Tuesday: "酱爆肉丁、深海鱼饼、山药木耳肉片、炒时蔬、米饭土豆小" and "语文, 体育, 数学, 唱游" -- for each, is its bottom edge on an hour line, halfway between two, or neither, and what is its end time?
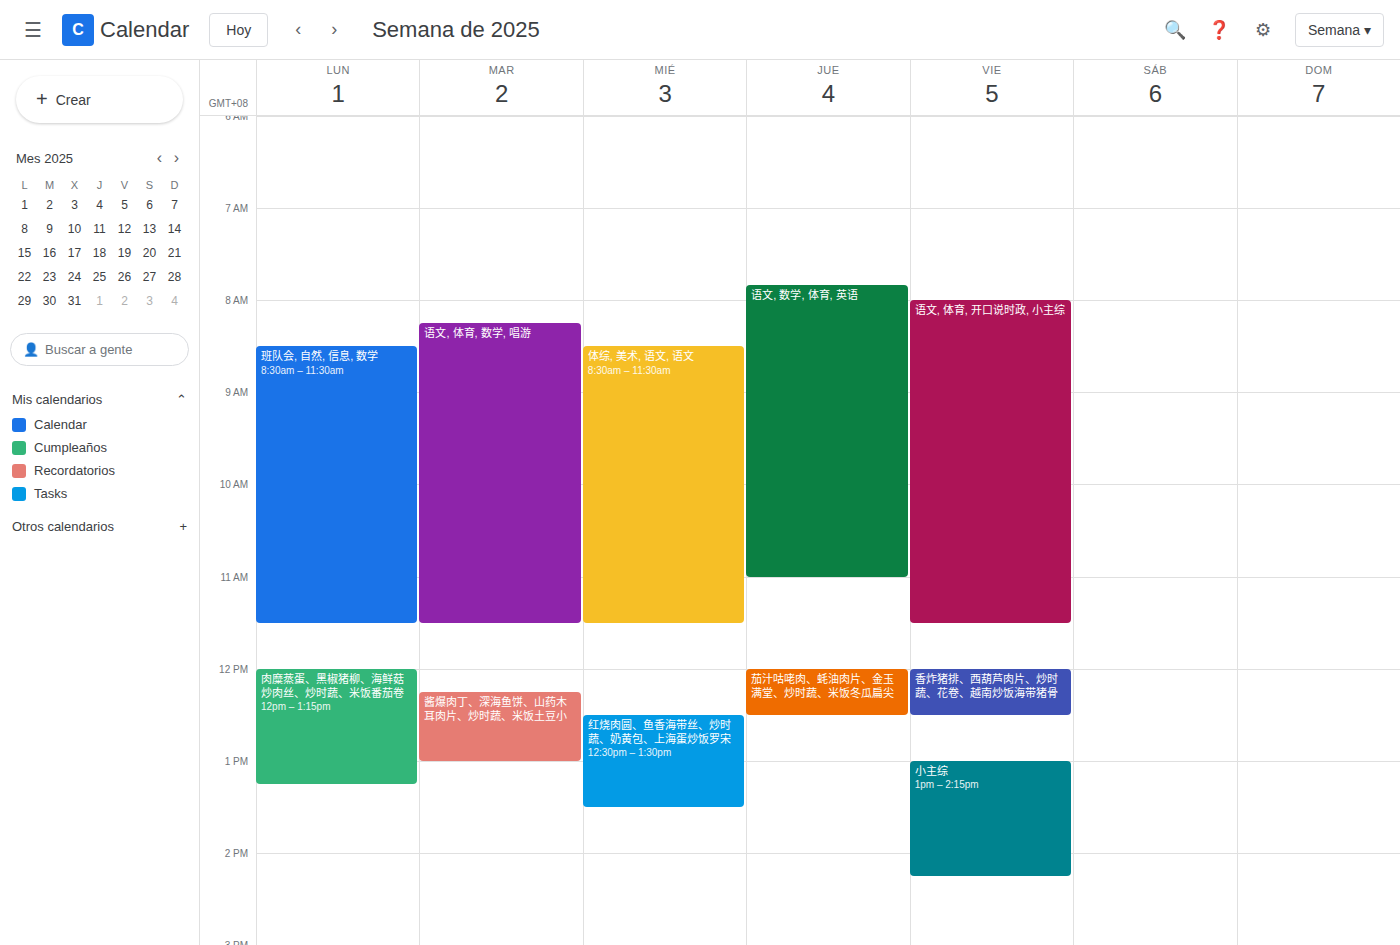
"酱爆肉丁、深海鱼饼、山药木耳肉片、炒时蔬、米饭土豆小": 1:00 PM, exactly on the 1 PM line. "语文, 体育, 数学, 唱游": 11:30 AM, halfway between the 11 AM and 12 PM lines.